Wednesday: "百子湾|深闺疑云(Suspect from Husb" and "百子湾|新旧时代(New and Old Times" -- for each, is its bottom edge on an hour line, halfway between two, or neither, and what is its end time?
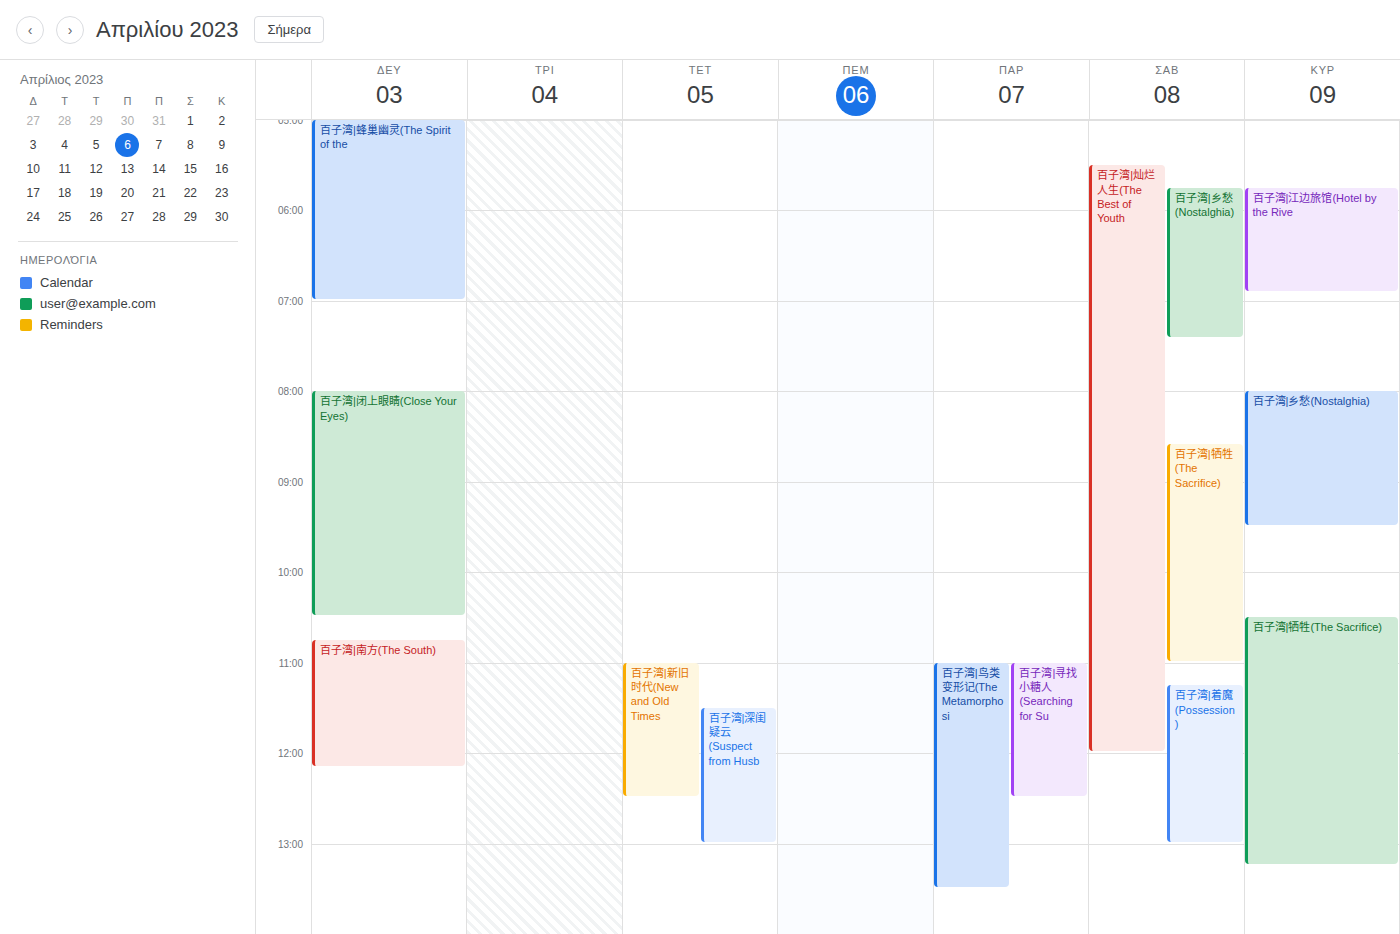
"百子湾|深闺疑云(Suspect from Husb": 13:00, exactly on the 13:00 line. "百子湾|新旧时代(New and Old Times": 12:30, halfway between the 12:00 and 13:00 lines.